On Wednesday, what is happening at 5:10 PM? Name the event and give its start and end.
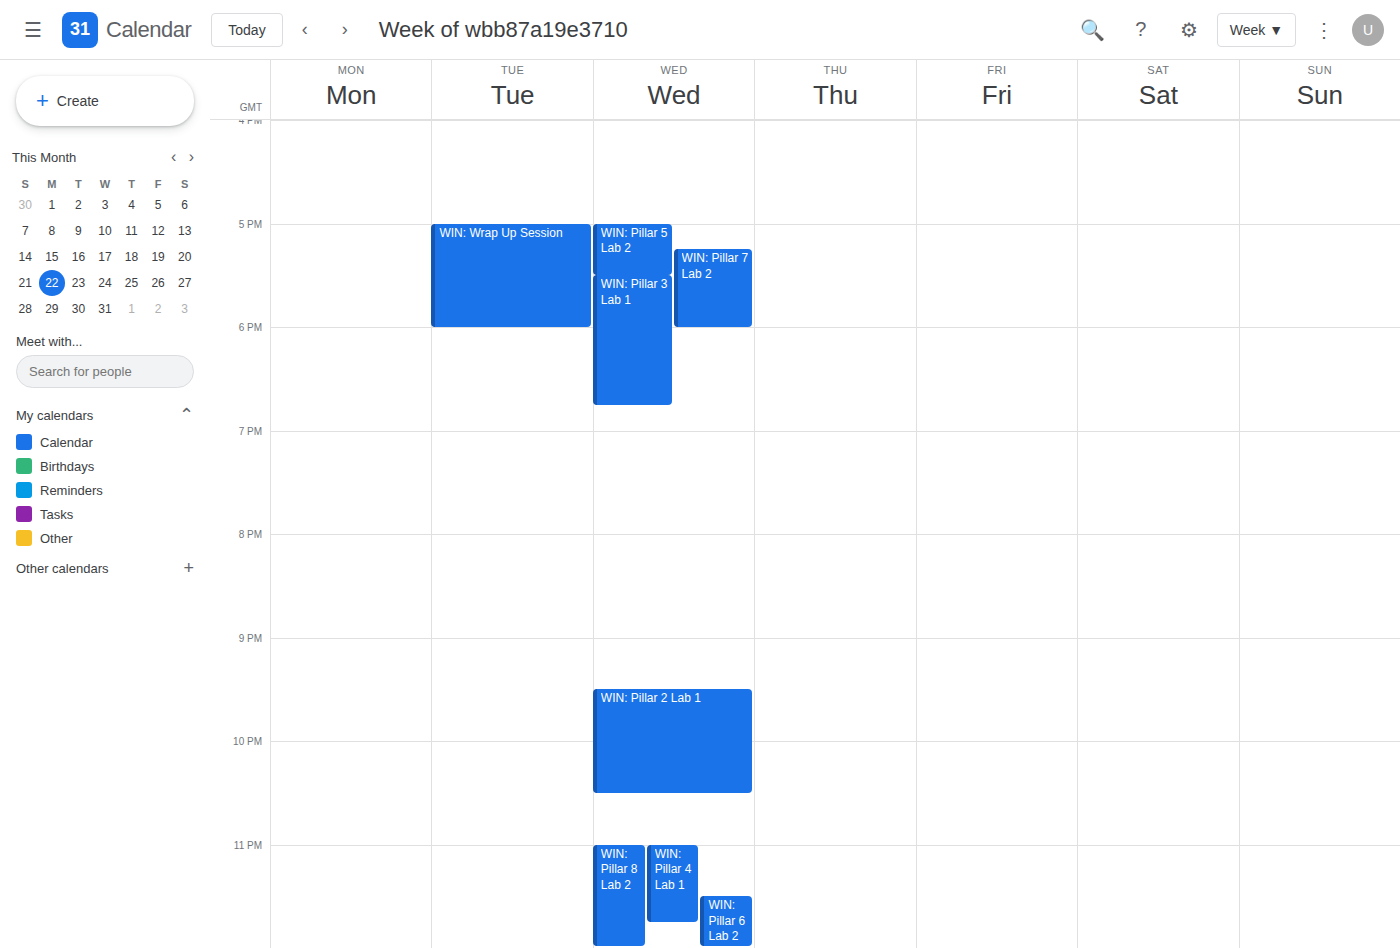
"WIN: Pillar 5 Lab 2", 5:00 PM to 5:30 PM